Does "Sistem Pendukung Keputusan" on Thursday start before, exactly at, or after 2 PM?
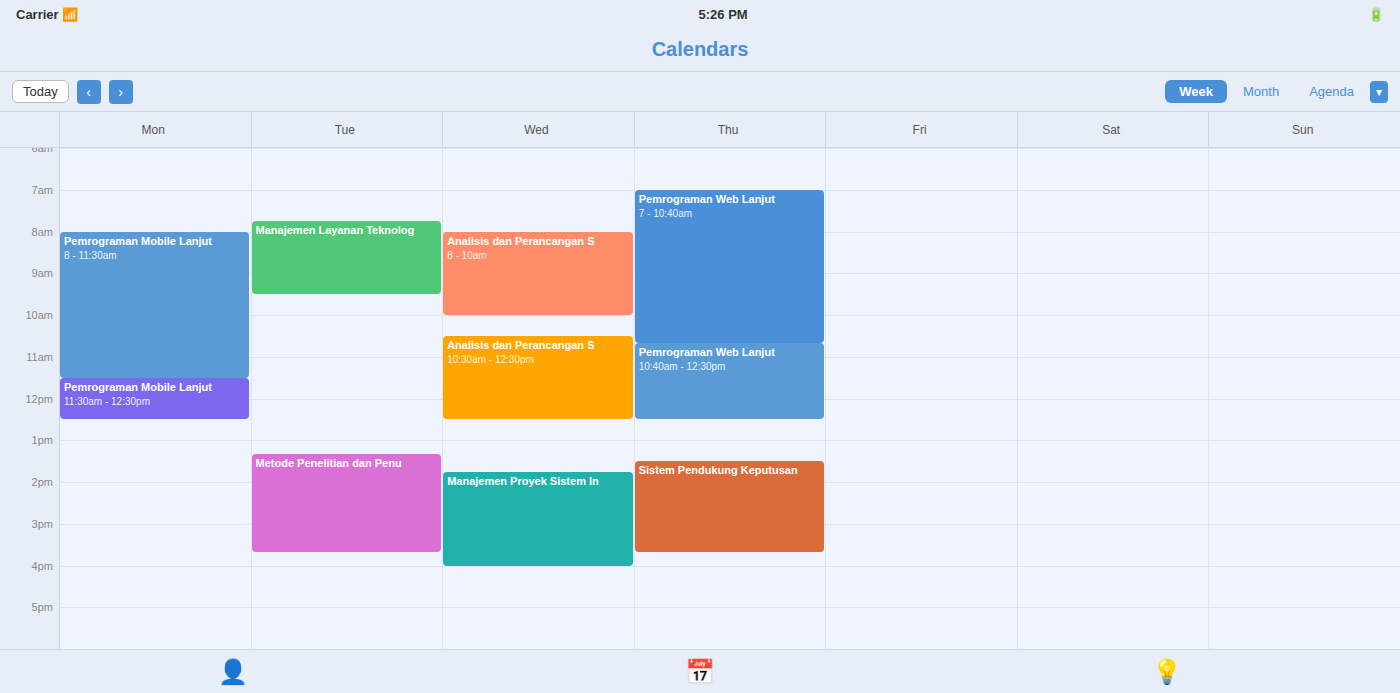
1:30 PM -- before 2 PM, 30 minutes above the 2 PM line.